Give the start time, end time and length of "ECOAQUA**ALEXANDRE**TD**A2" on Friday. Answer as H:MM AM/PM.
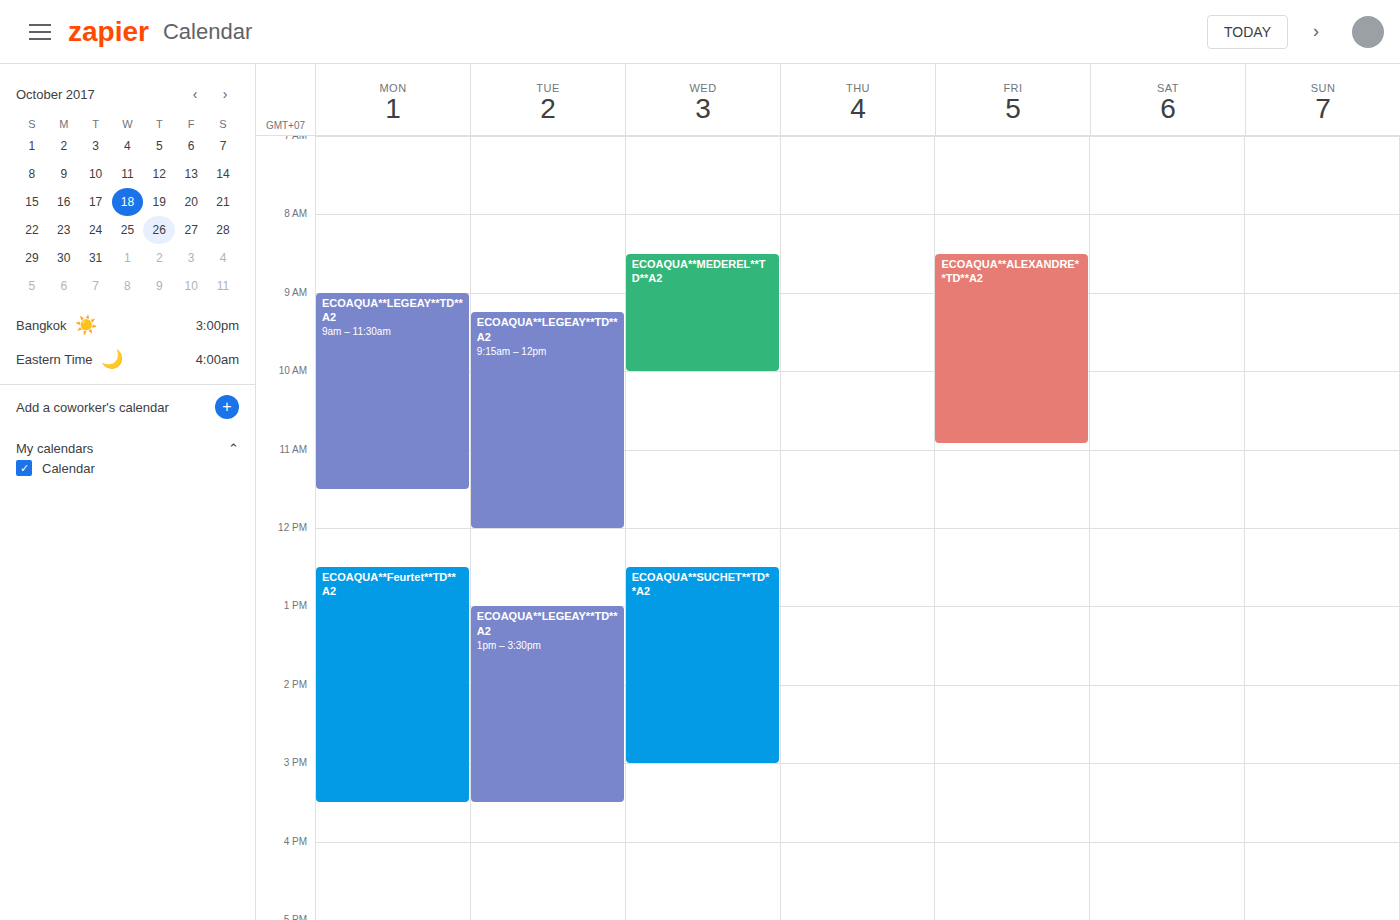
8:30 AM to 10:55 AM, 2 hours 25 minutes